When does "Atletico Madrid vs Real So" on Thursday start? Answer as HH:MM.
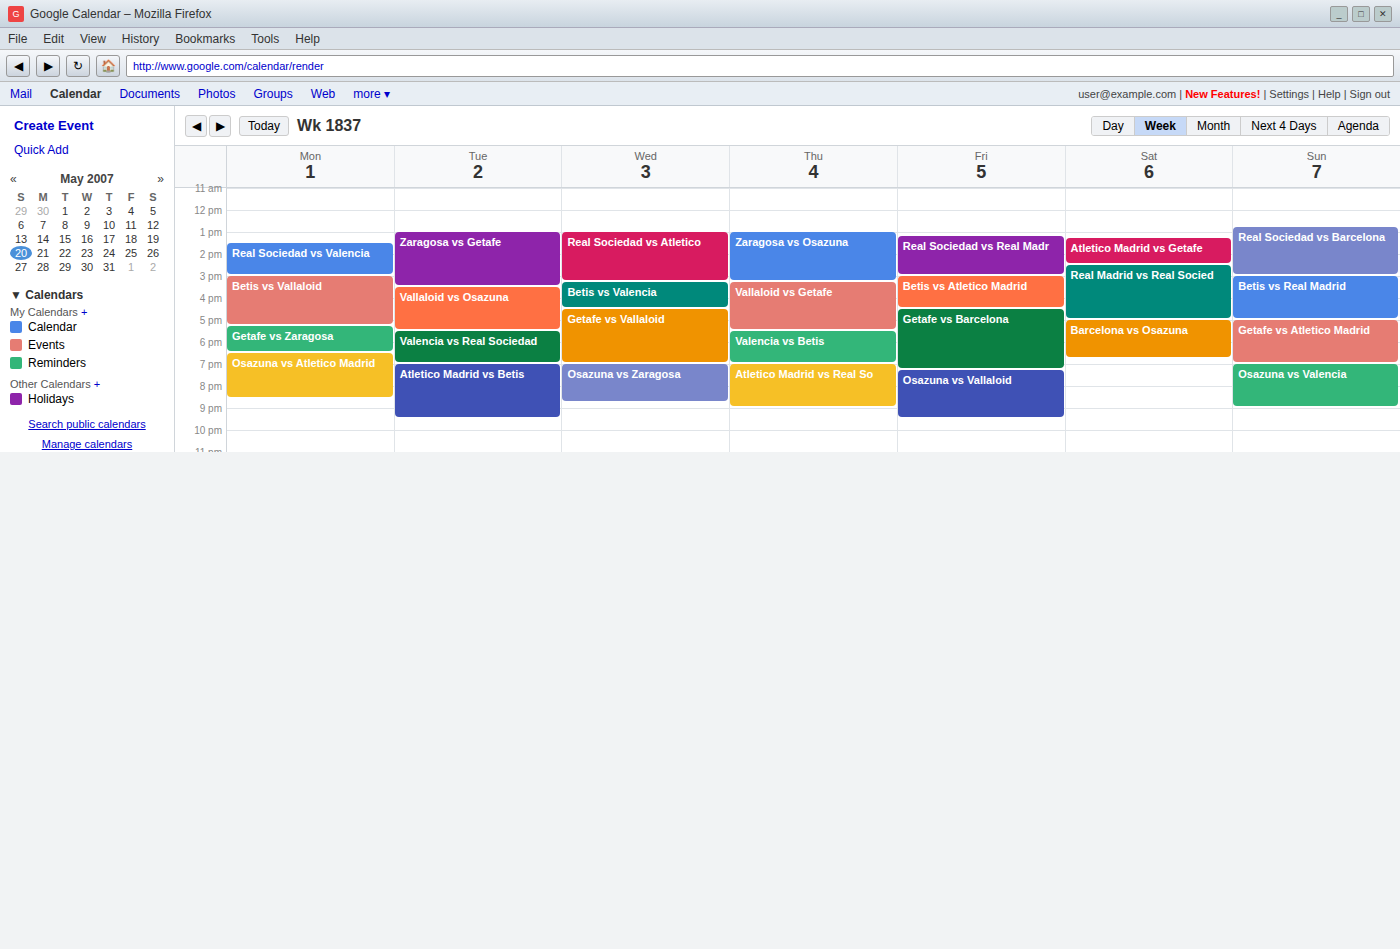
19:00